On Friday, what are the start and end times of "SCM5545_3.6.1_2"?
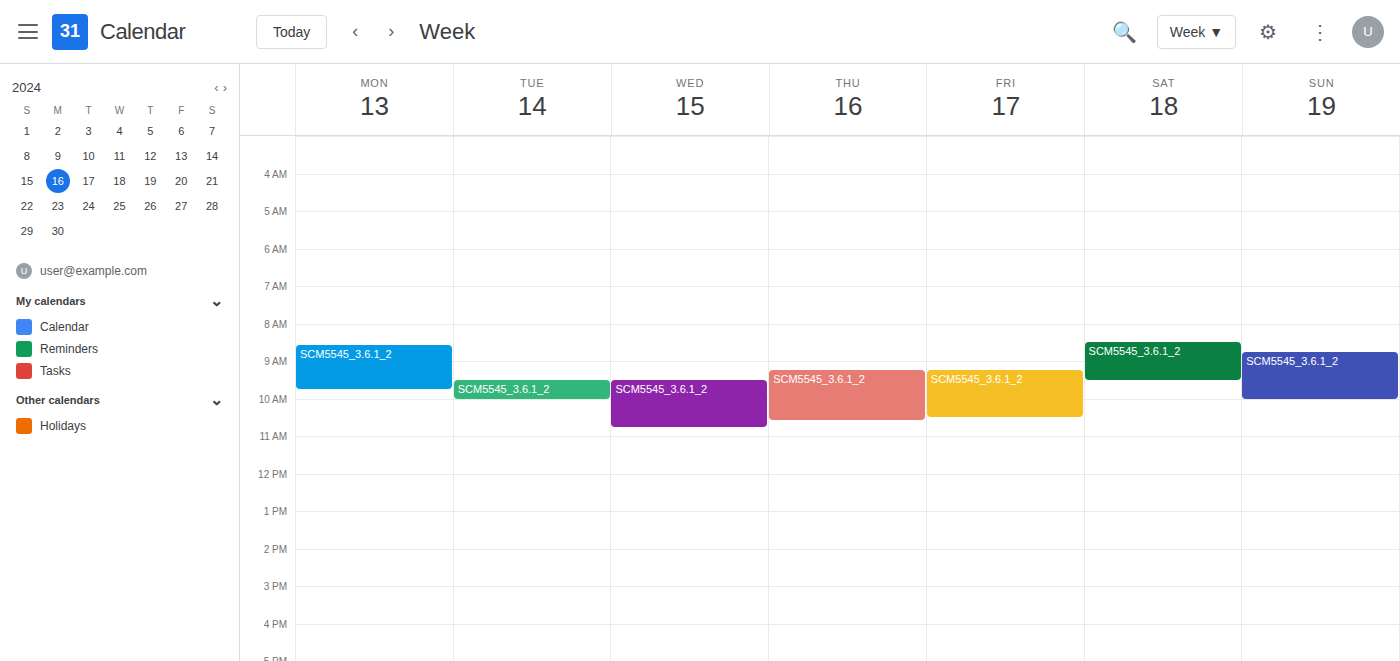
09:15 to 10:30